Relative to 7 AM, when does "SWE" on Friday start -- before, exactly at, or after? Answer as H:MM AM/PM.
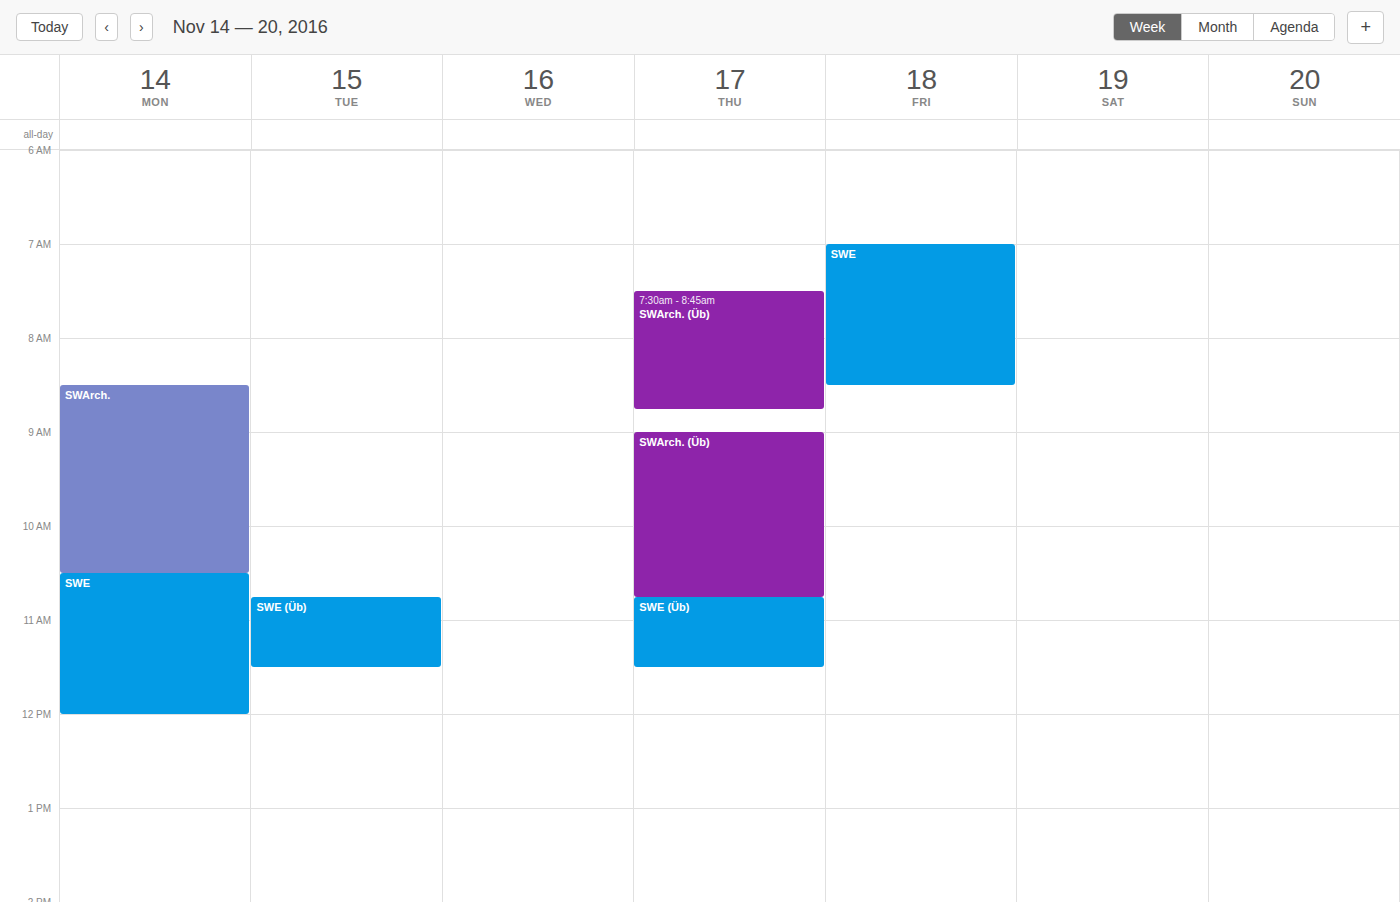
7:00 AM -- exactly at 7 AM, on the 7 AM line.